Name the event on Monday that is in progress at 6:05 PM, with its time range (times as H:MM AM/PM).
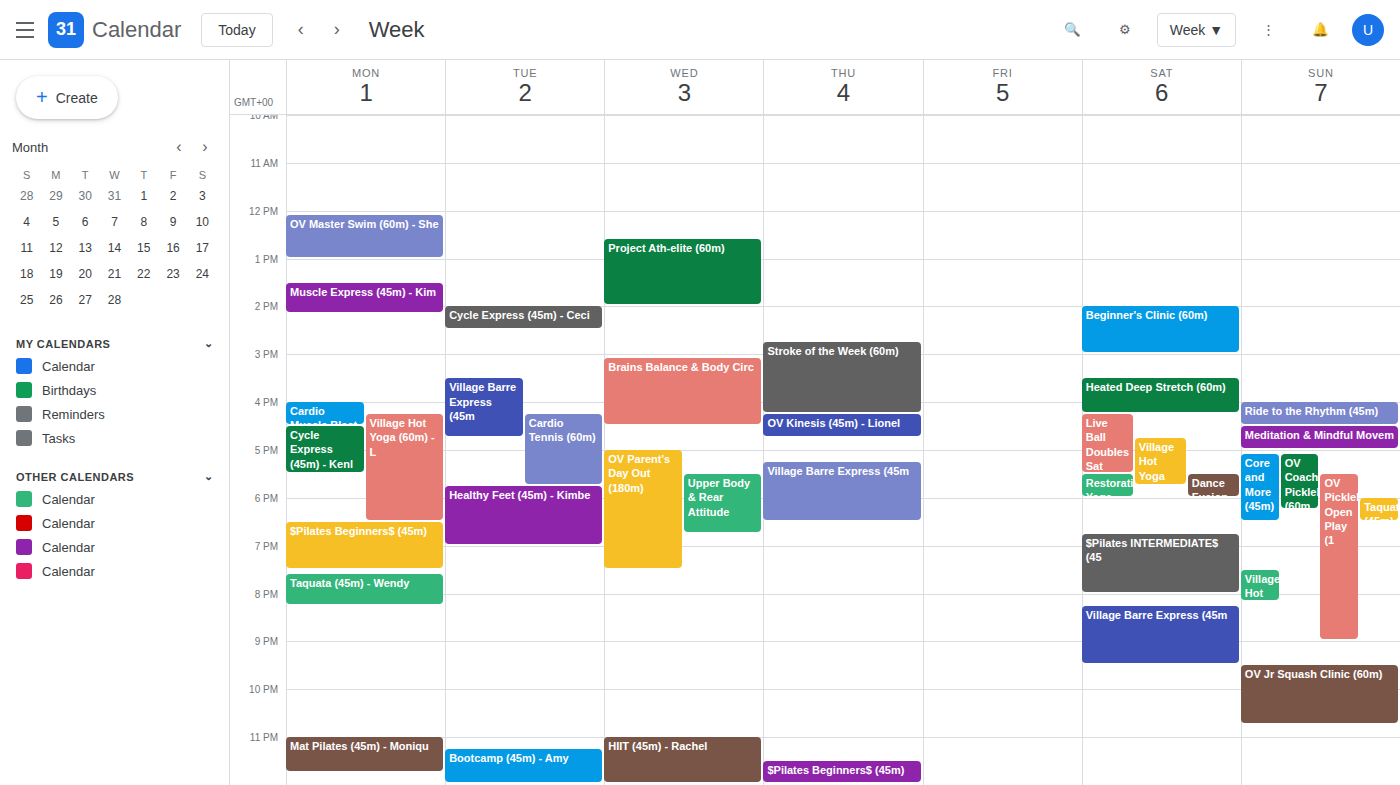
"Village Hot Yoga (60m) - L", 4:15 PM to 6:30 PM